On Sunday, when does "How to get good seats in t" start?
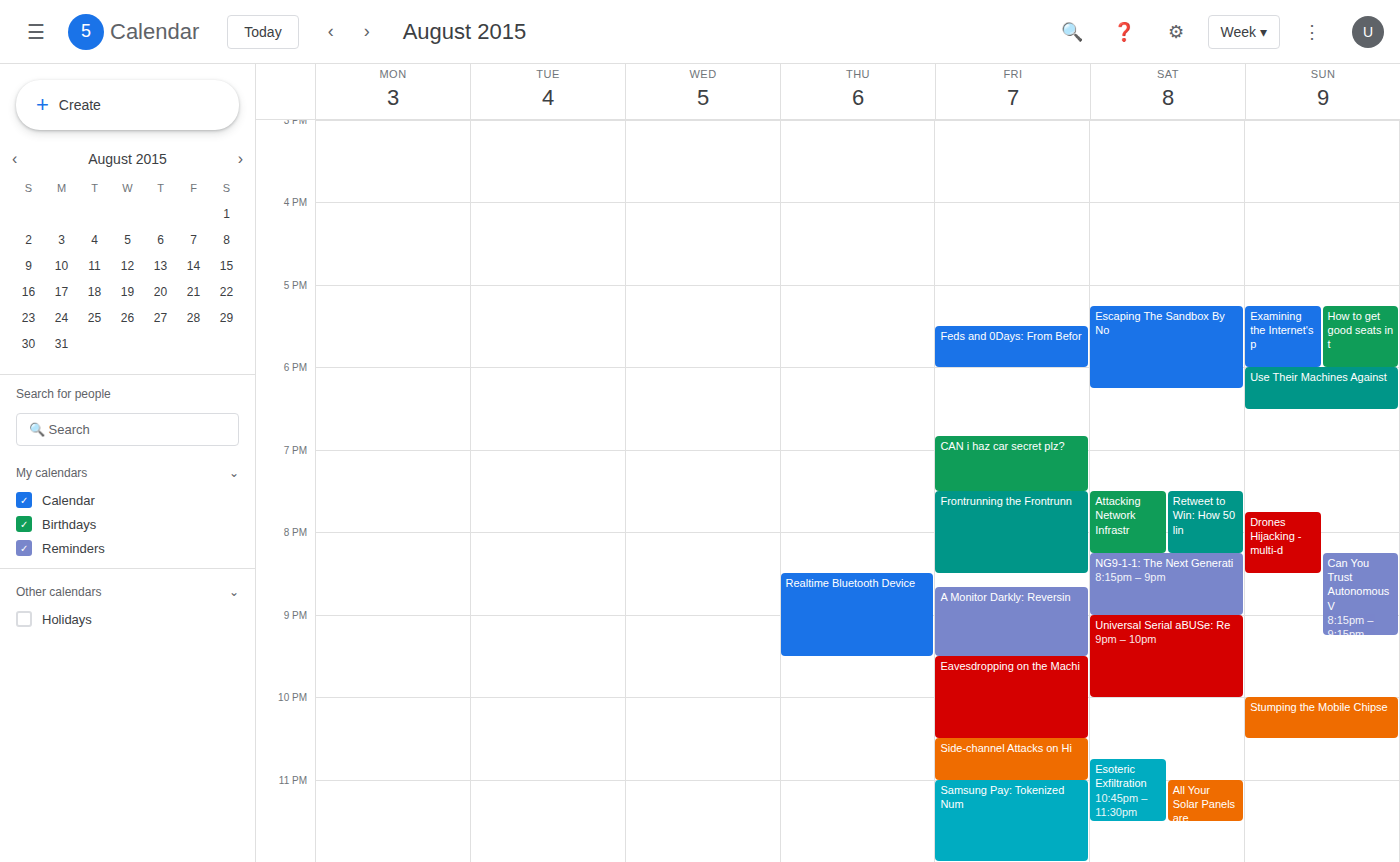
5:15 PM